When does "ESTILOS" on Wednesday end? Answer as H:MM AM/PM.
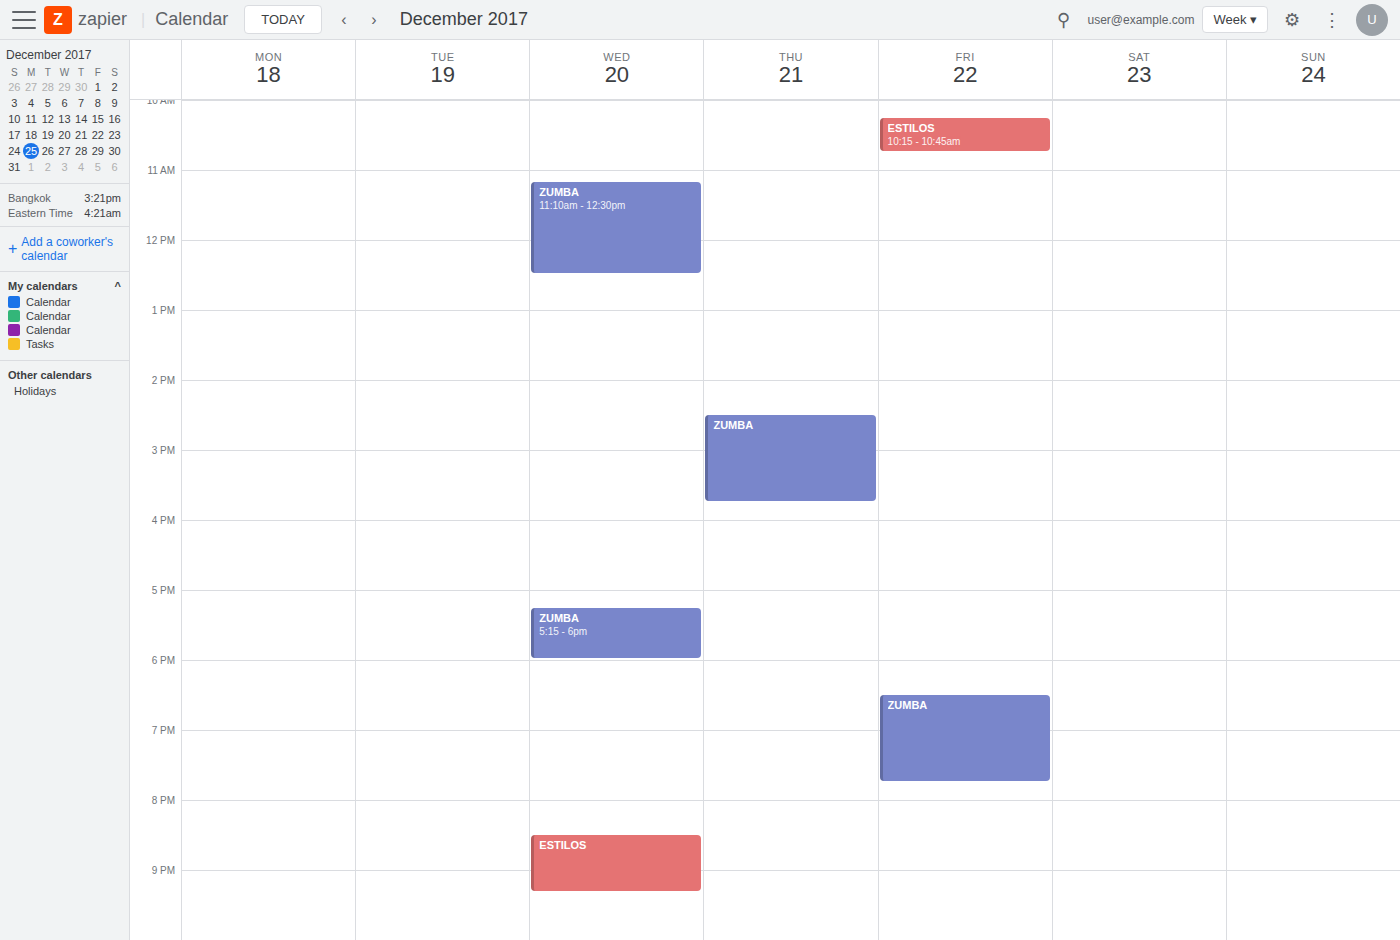
9:20 PM